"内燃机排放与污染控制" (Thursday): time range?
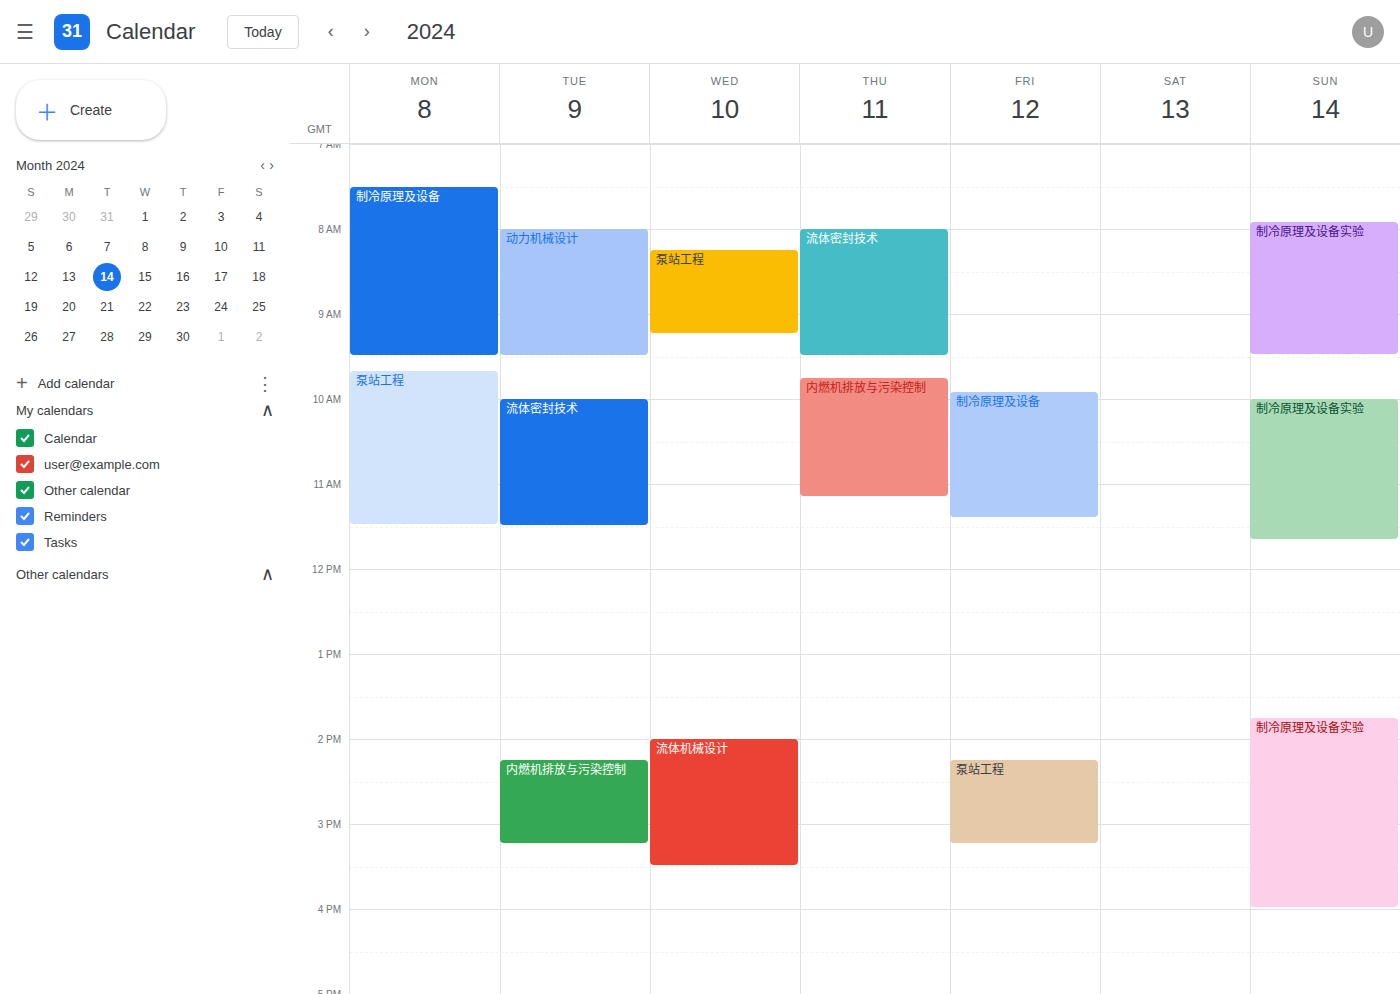
9:45 AM to 11:10 AM